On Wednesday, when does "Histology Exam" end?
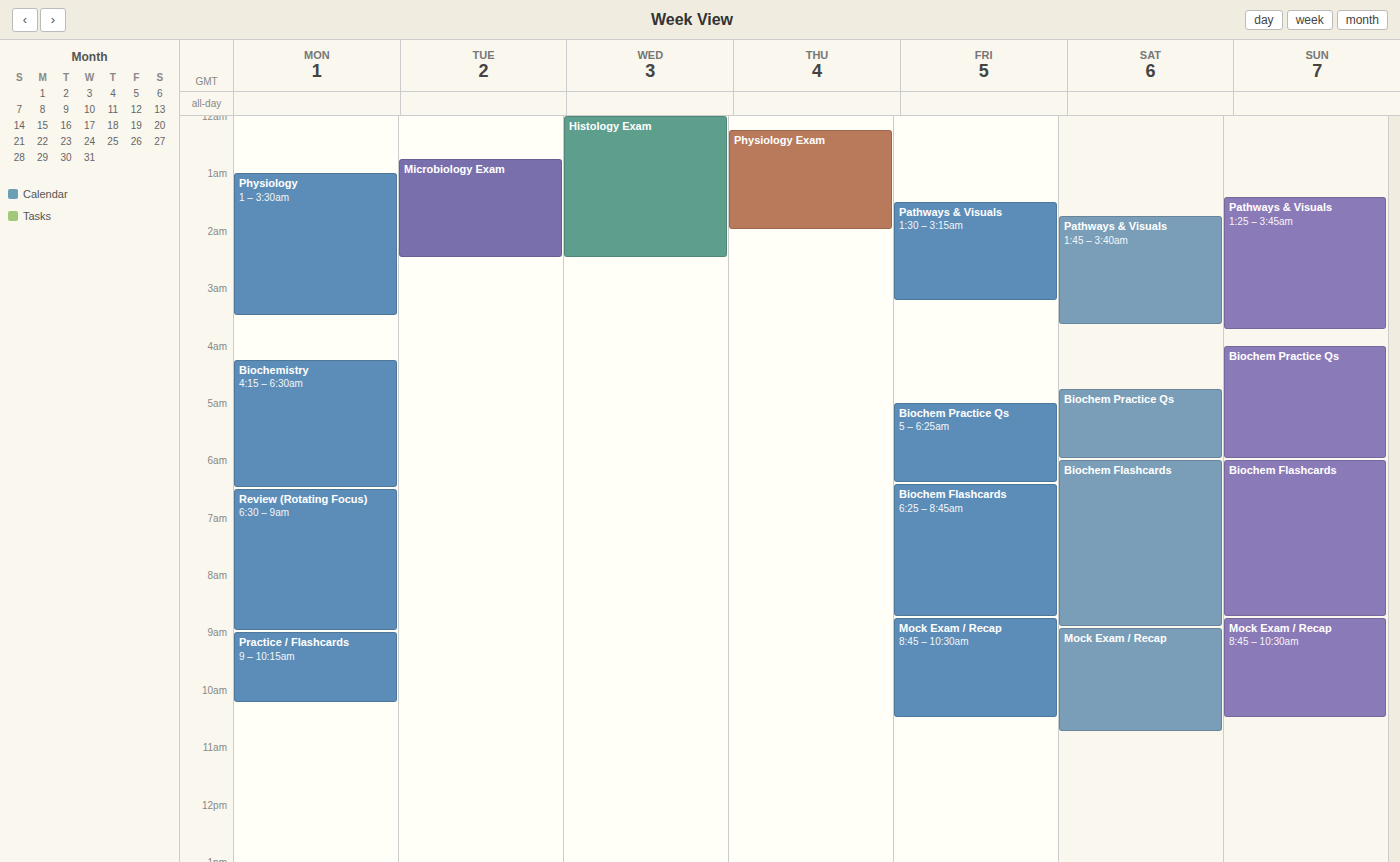
2:30 AM